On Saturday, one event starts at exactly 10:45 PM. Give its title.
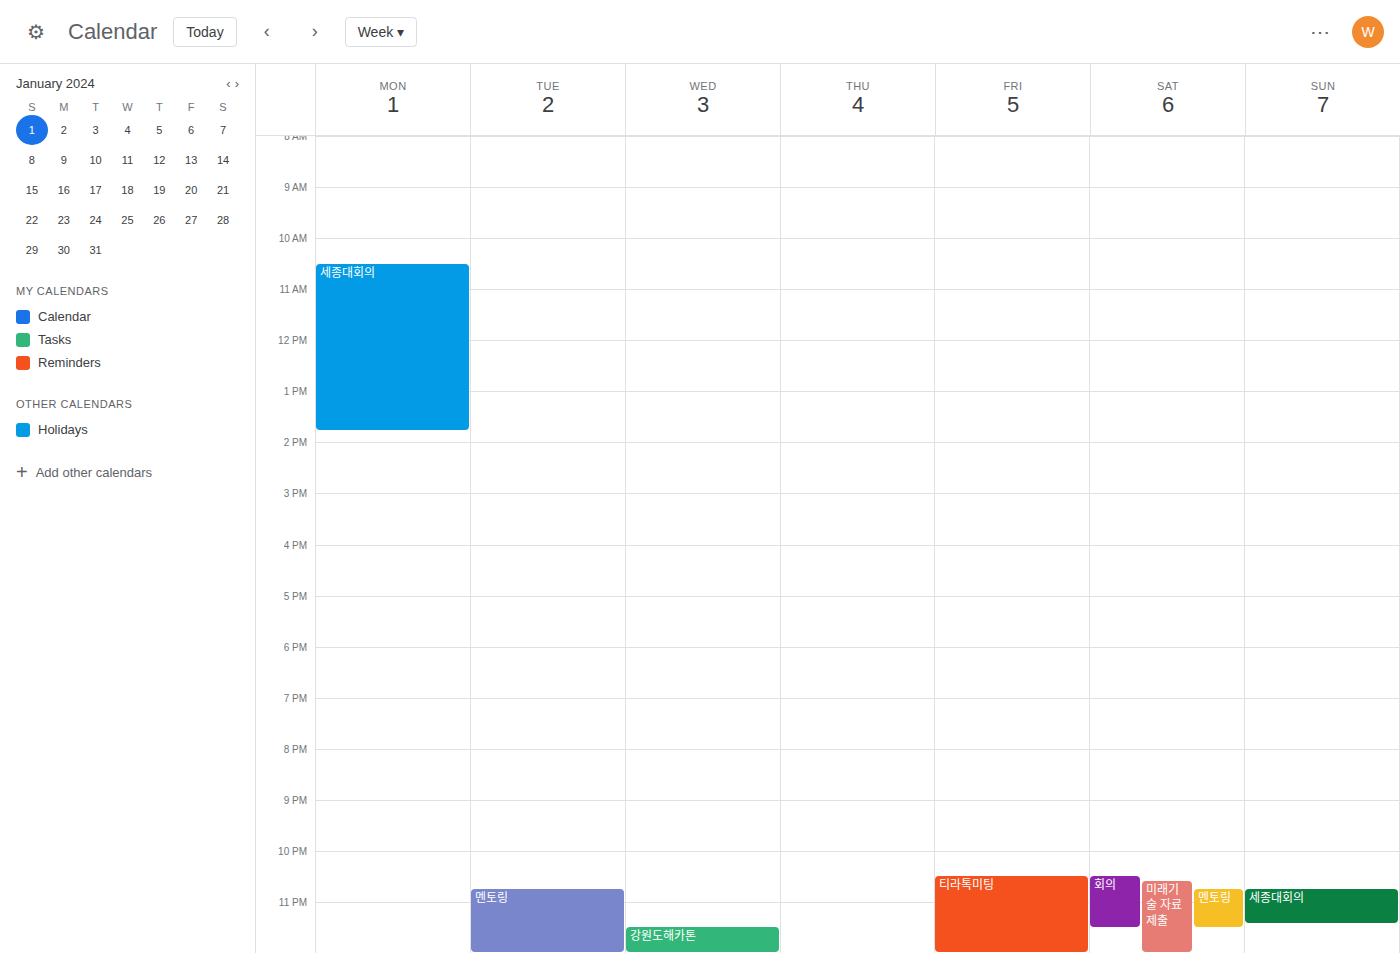
"멘토링"